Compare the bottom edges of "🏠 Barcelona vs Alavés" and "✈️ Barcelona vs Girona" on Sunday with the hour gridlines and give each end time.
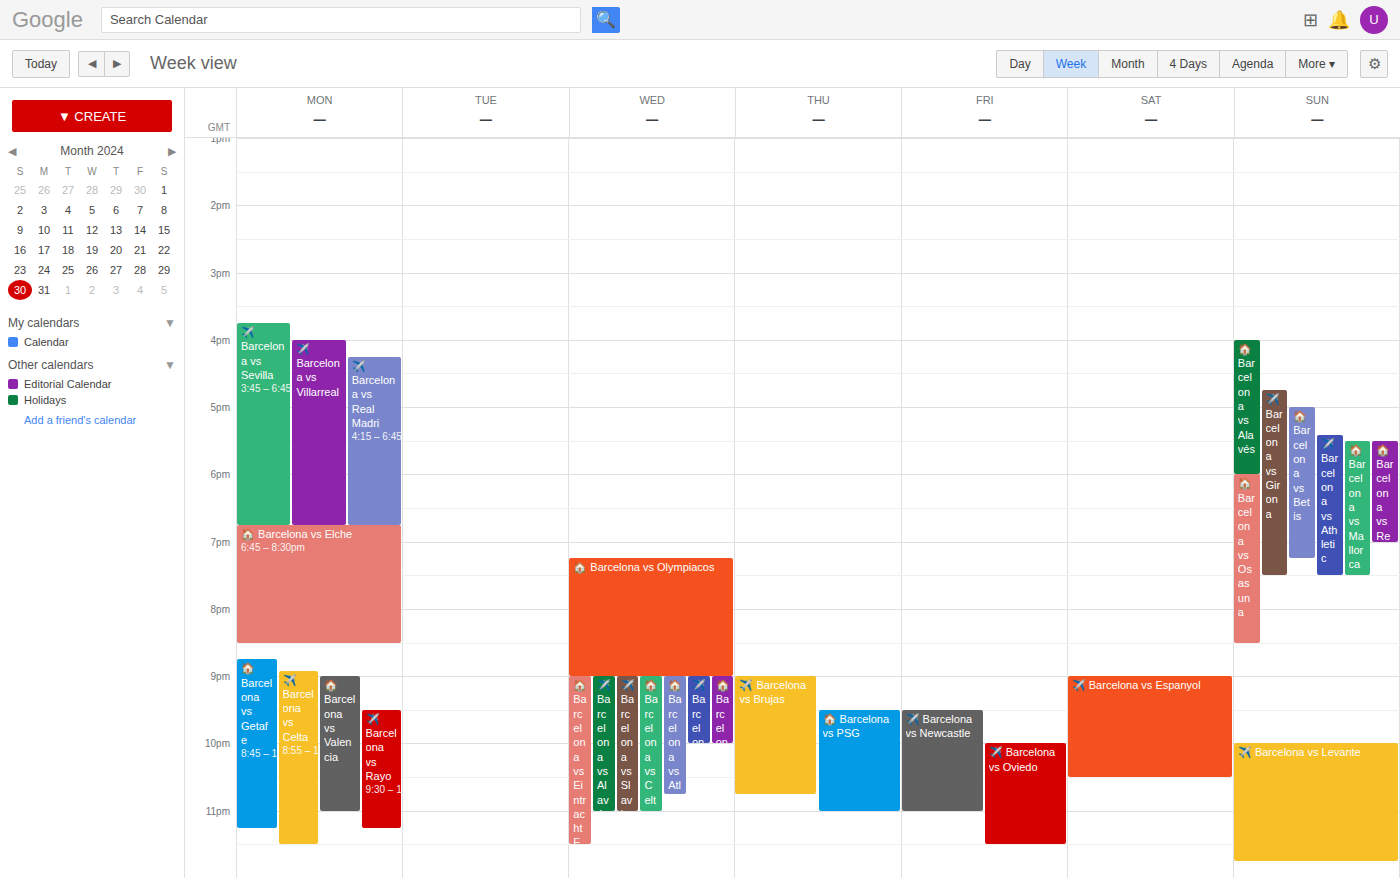
"🏠 Barcelona vs Alavés": 6:00 PM, exactly on the 6 PM line. "✈️ Barcelona vs Girona": 7:30 PM, halfway between the 7 PM and 8 PM lines.